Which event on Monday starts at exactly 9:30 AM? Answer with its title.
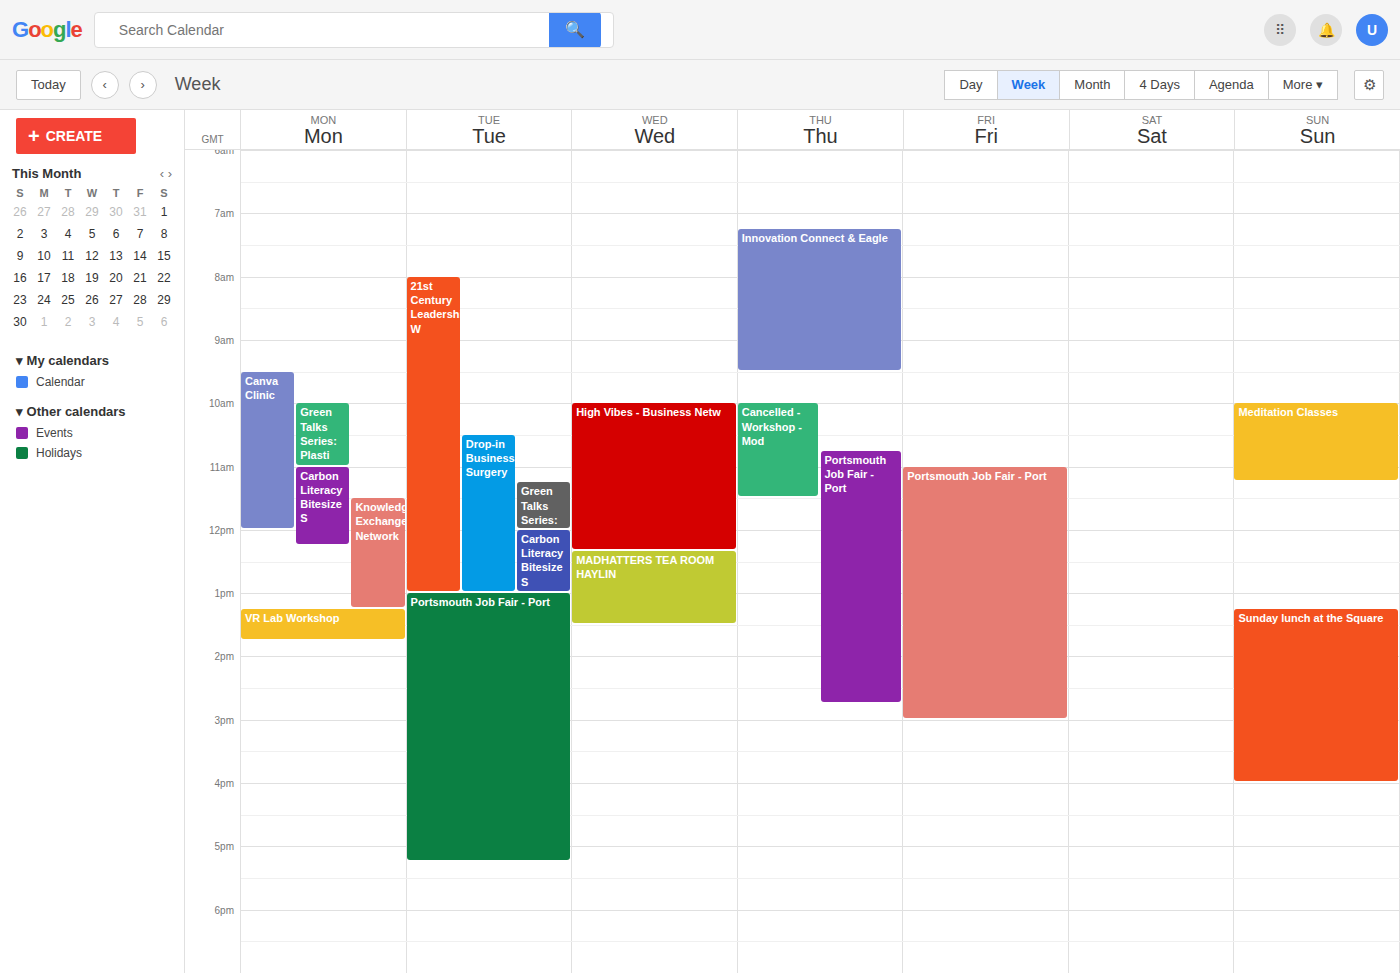
"Canva Clinic"